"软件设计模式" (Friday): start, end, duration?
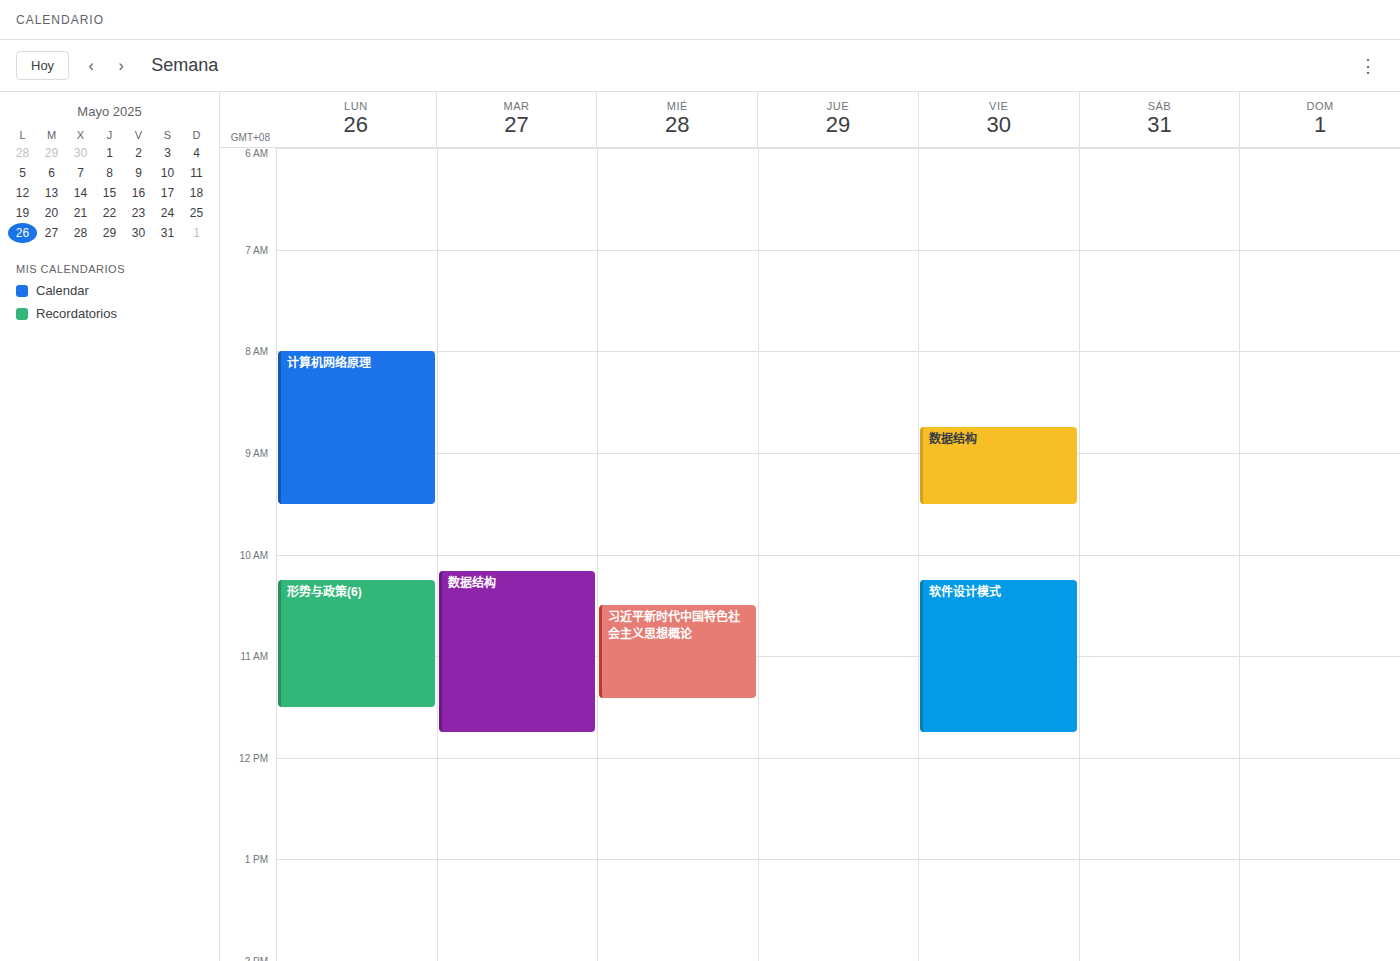
10:15 AM to 11:45 AM, 1 hour 30 minutes